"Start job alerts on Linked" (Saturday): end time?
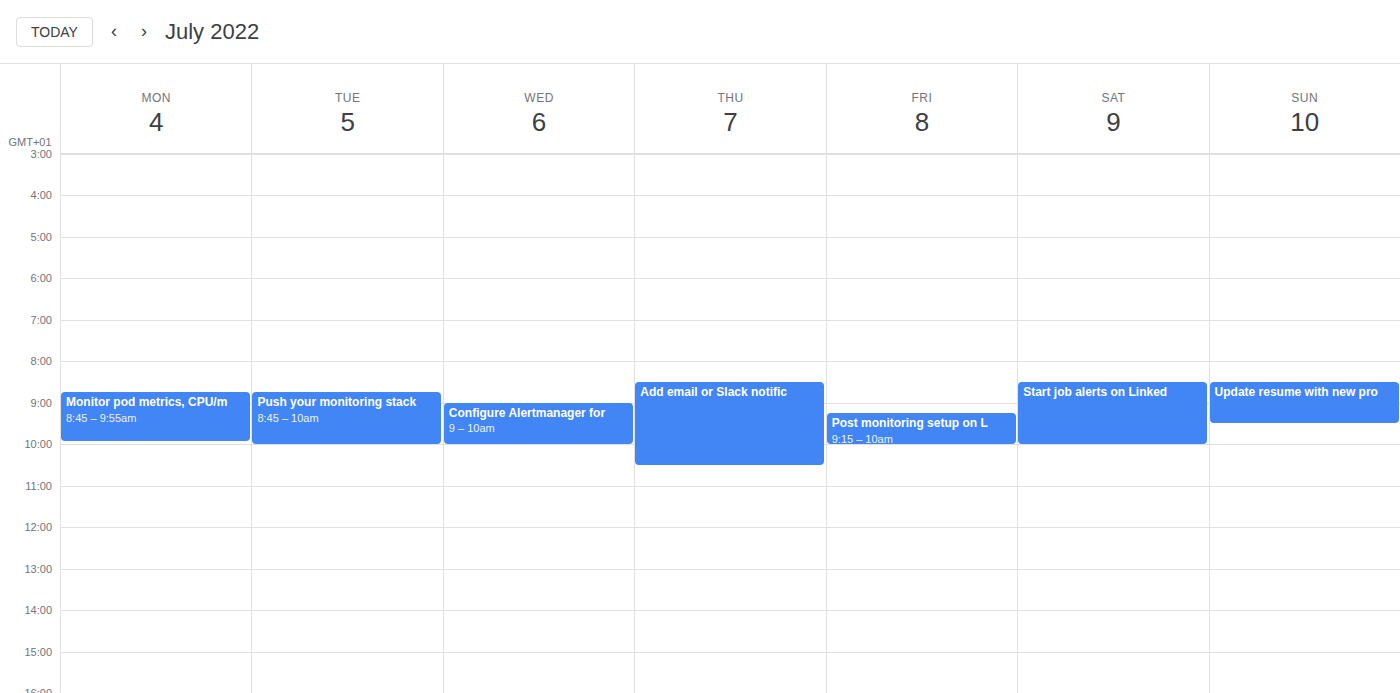
10:00 AM